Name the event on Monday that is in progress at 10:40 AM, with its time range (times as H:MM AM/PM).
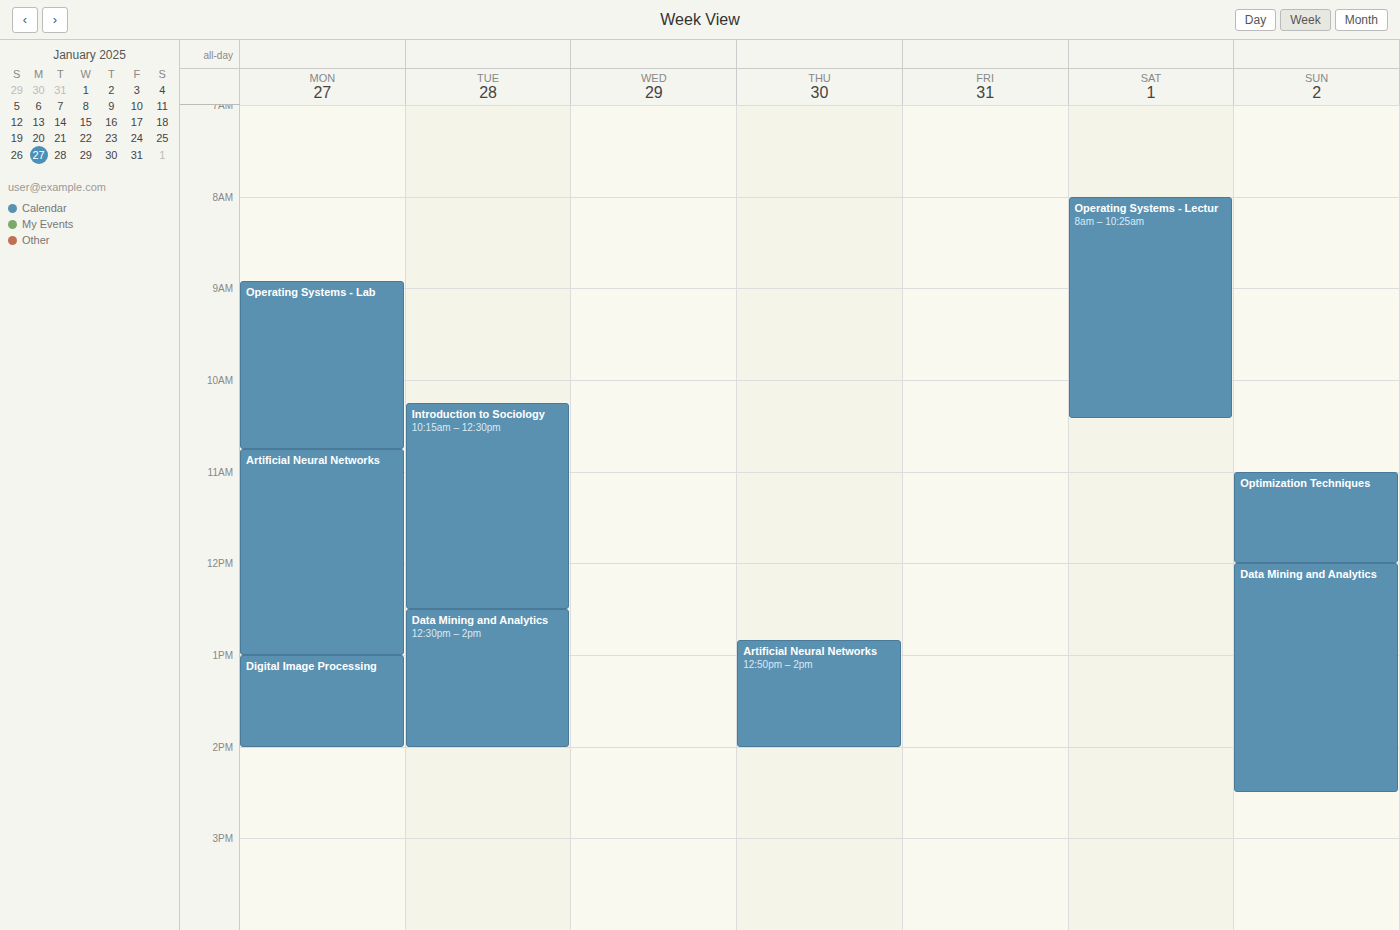
"Operating Systems - Lab", 8:55 AM to 10:45 AM